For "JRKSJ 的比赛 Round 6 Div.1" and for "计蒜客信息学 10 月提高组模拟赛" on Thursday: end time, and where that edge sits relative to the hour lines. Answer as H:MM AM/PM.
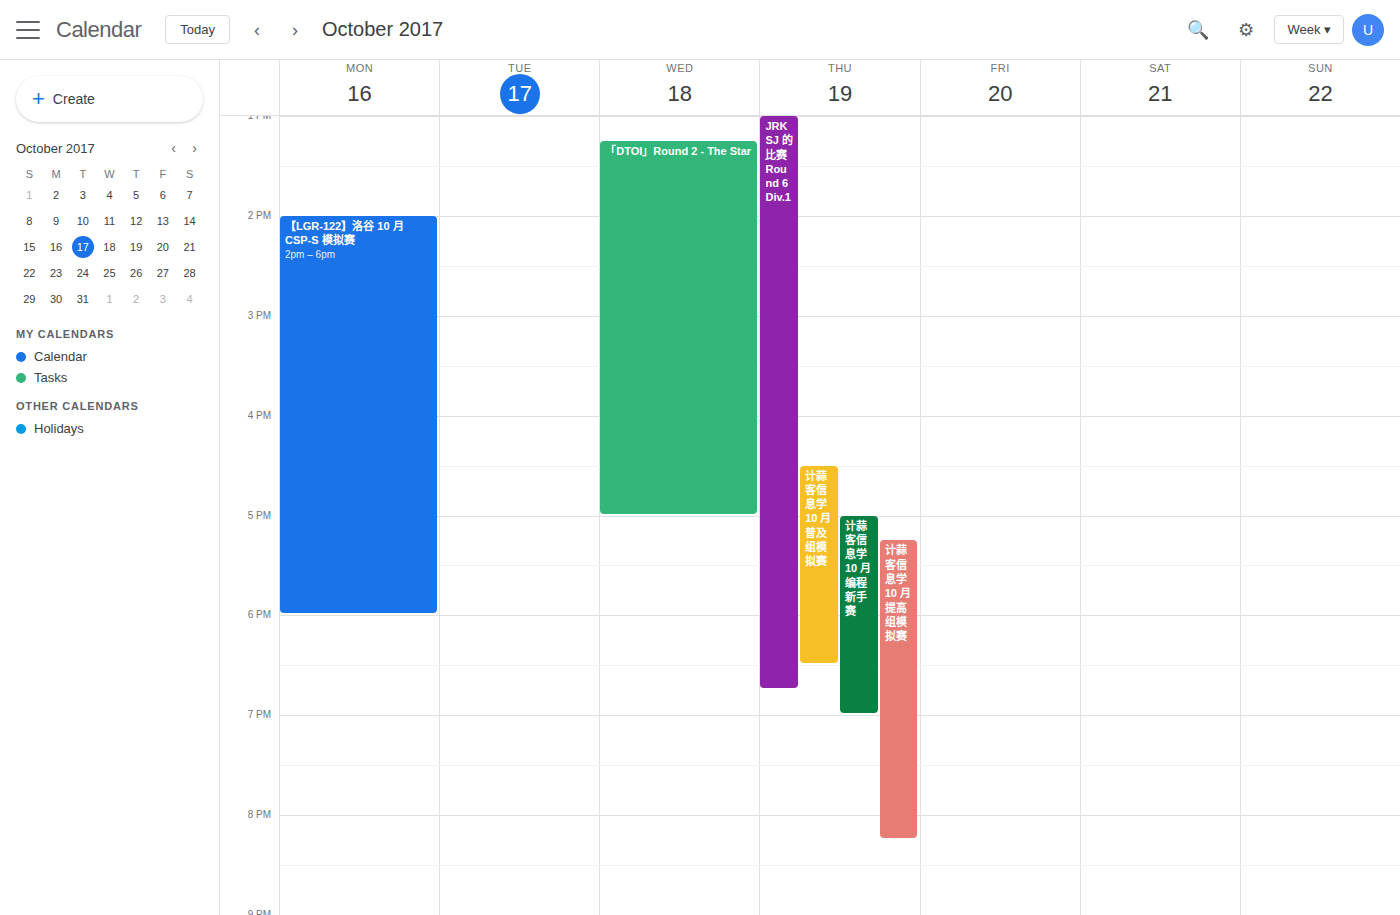
"JRKSJ 的比赛 Round 6 Div.1": 6:45 PM, neither: three quarters of the way from the 6 PM line to the 7 PM line. "计蒜客信息学 10 月提高组模拟赛": 8:15 PM, neither: a quarter of the way from the 8 PM line to the 9 PM line.